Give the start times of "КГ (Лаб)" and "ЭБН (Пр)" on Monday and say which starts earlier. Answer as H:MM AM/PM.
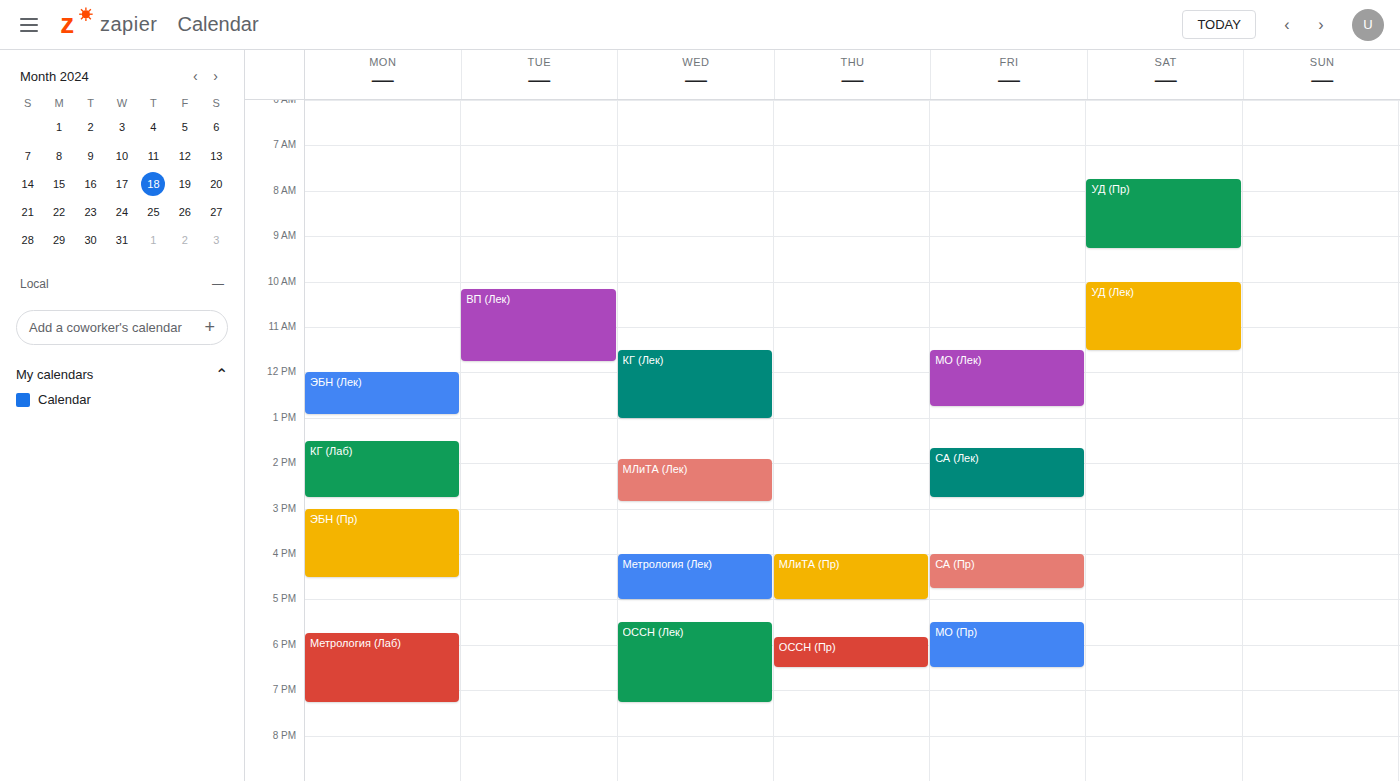
"КГ (Лаб)" 1:30 PM; "ЭБН (Пр)" 3:00 PM.